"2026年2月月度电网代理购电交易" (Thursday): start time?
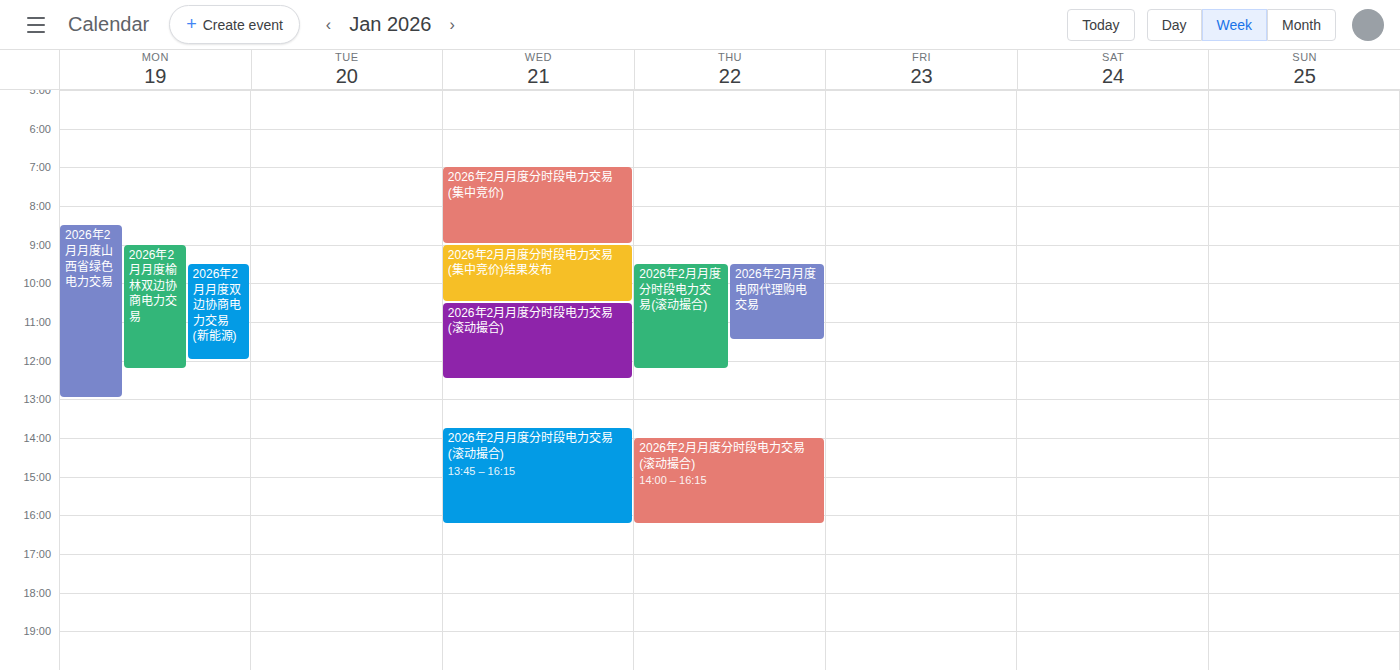
09:30